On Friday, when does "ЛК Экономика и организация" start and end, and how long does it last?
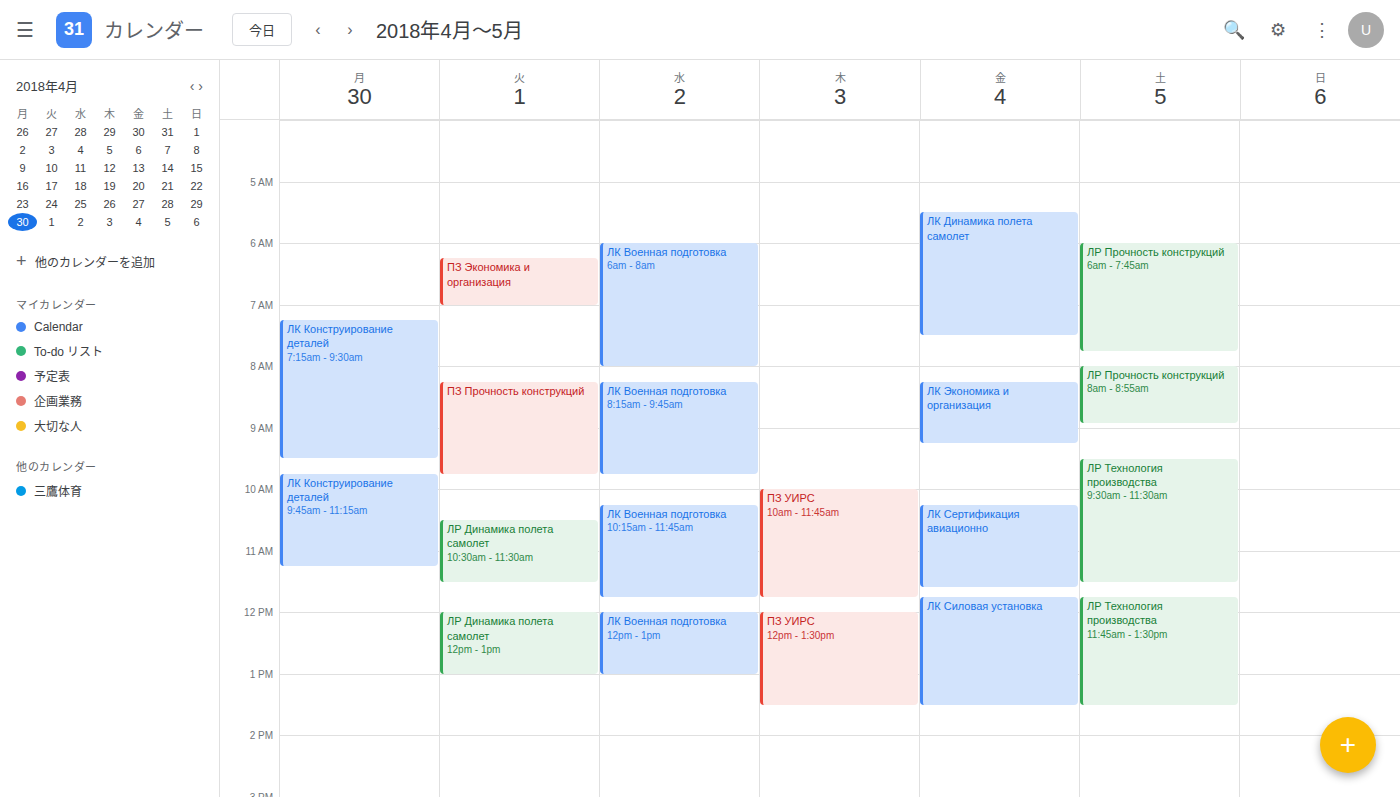
8:15 AM to 9:15 AM, 1 hour